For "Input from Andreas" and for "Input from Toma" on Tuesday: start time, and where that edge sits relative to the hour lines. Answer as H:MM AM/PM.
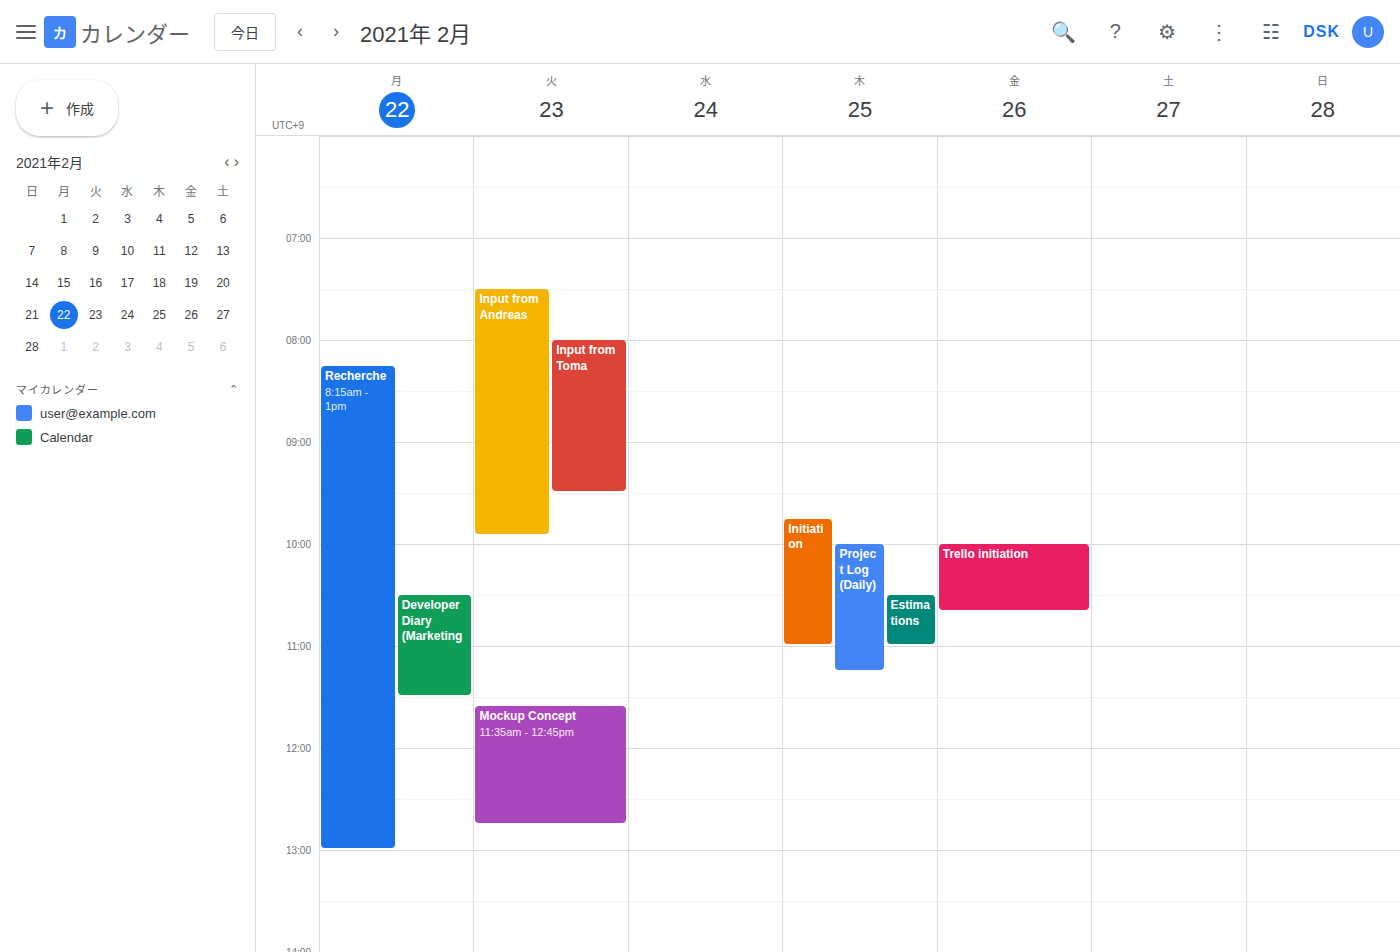
"Input from Andreas": 7:30 AM, halfway between the 7 AM and 8 AM lines. "Input from Toma": 8:00 AM, exactly on the 8 AM line.